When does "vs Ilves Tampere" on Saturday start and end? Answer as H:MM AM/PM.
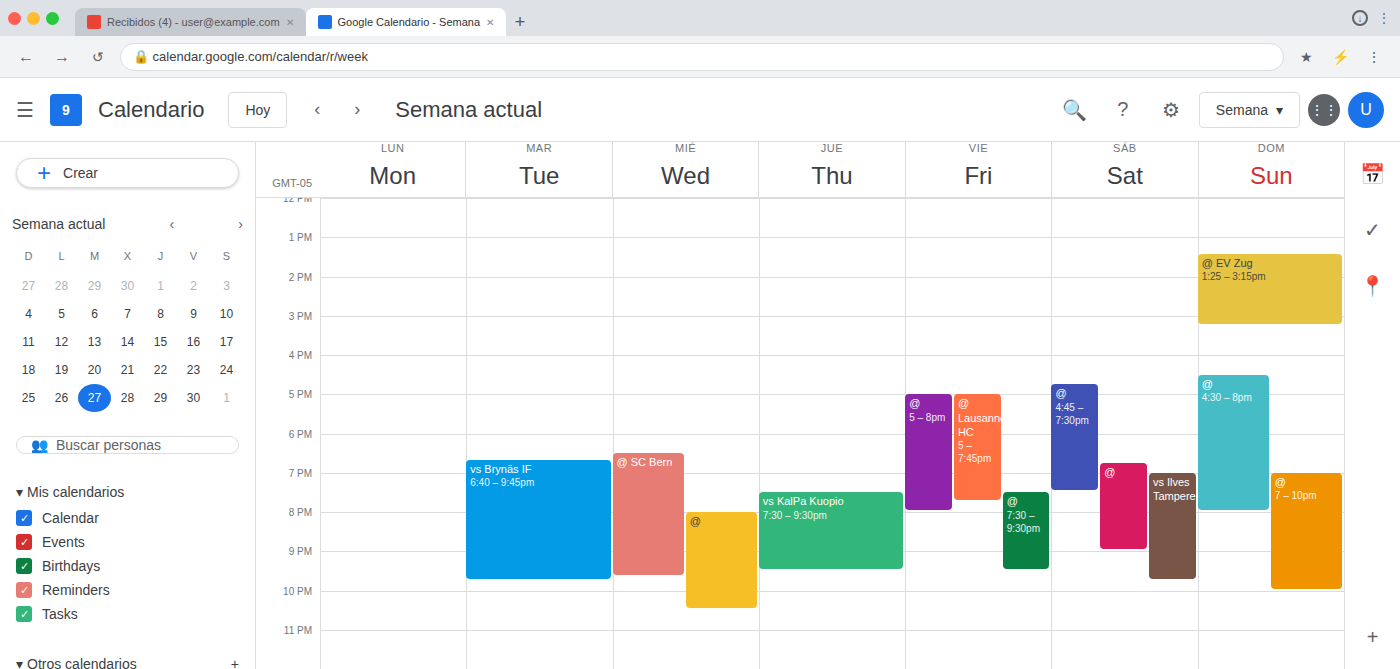
7:00 PM to 9:45 PM